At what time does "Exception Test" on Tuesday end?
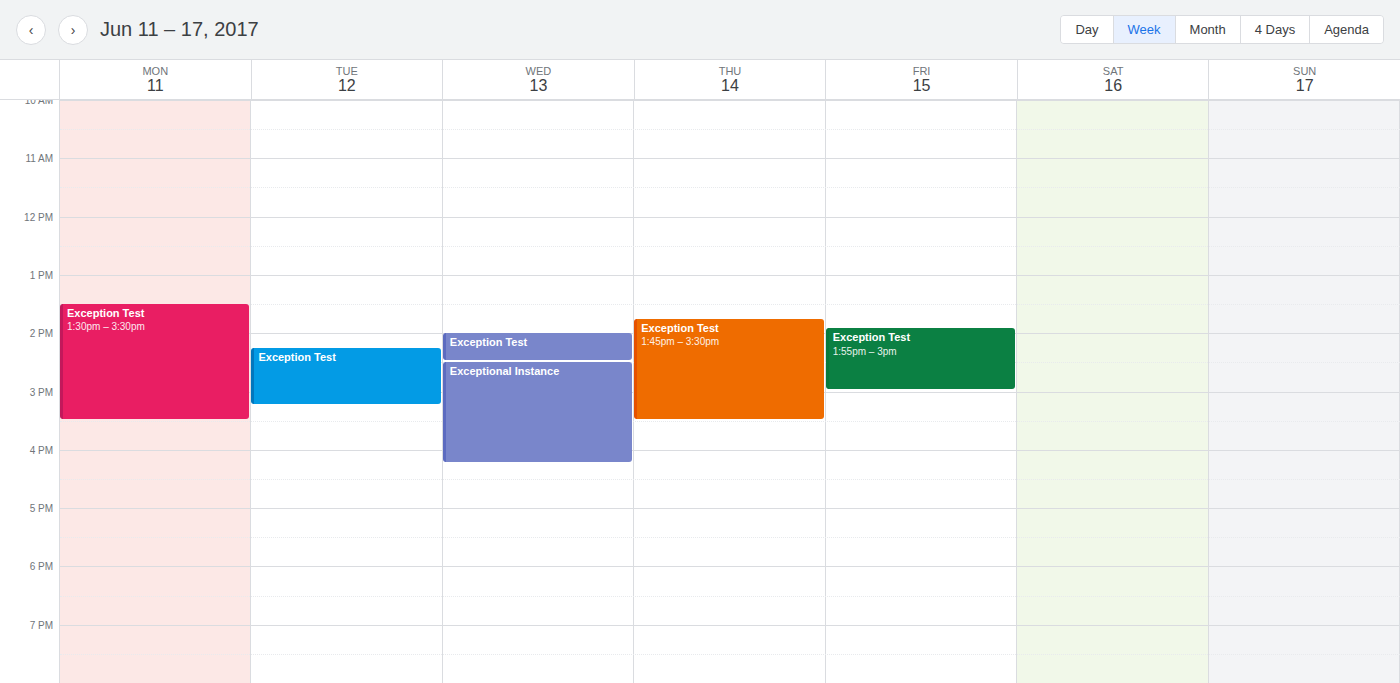
3:15 PM